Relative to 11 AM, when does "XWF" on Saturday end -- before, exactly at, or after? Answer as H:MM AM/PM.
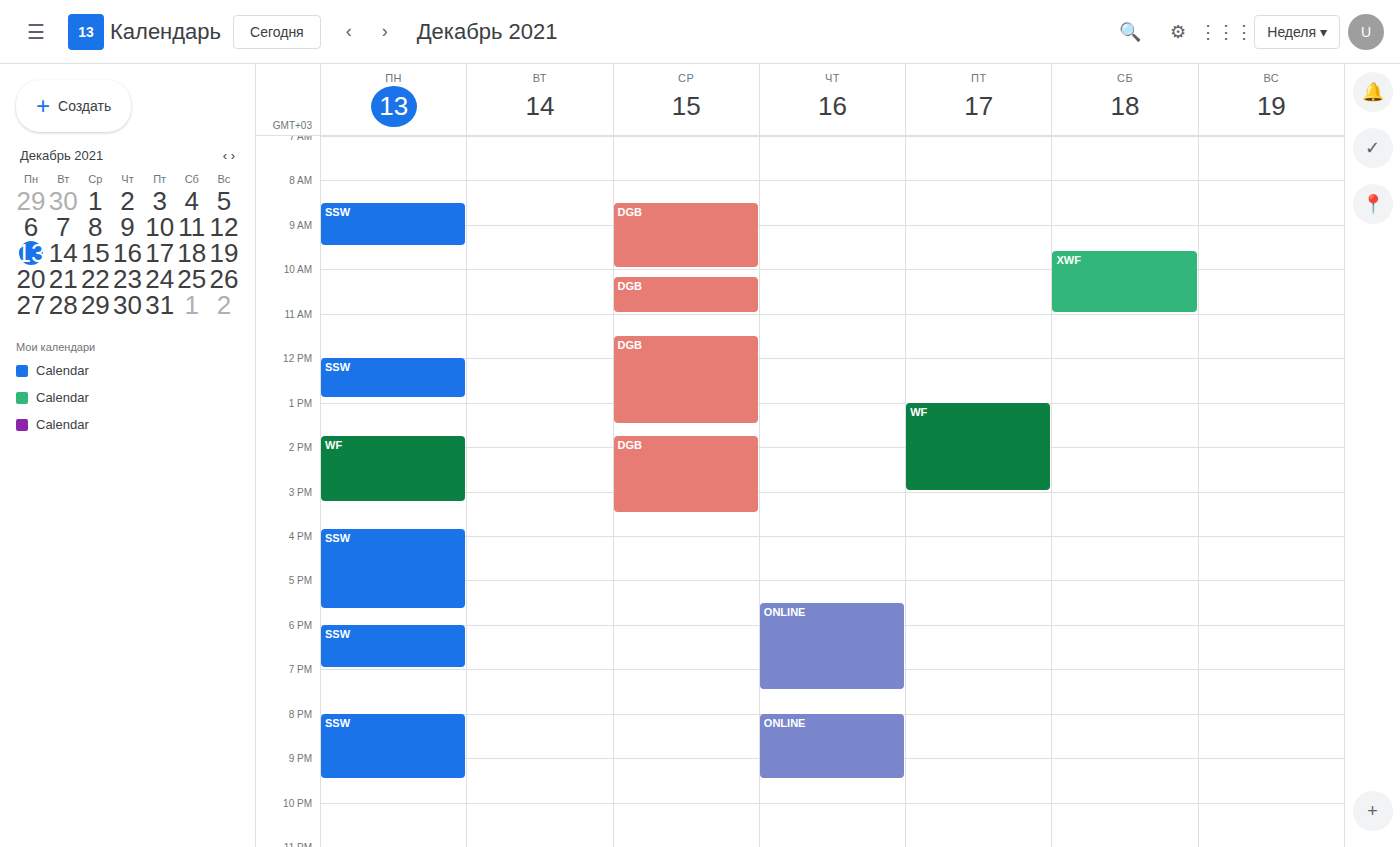
11:00 AM -- exactly at 11 AM, on the 11 AM line.